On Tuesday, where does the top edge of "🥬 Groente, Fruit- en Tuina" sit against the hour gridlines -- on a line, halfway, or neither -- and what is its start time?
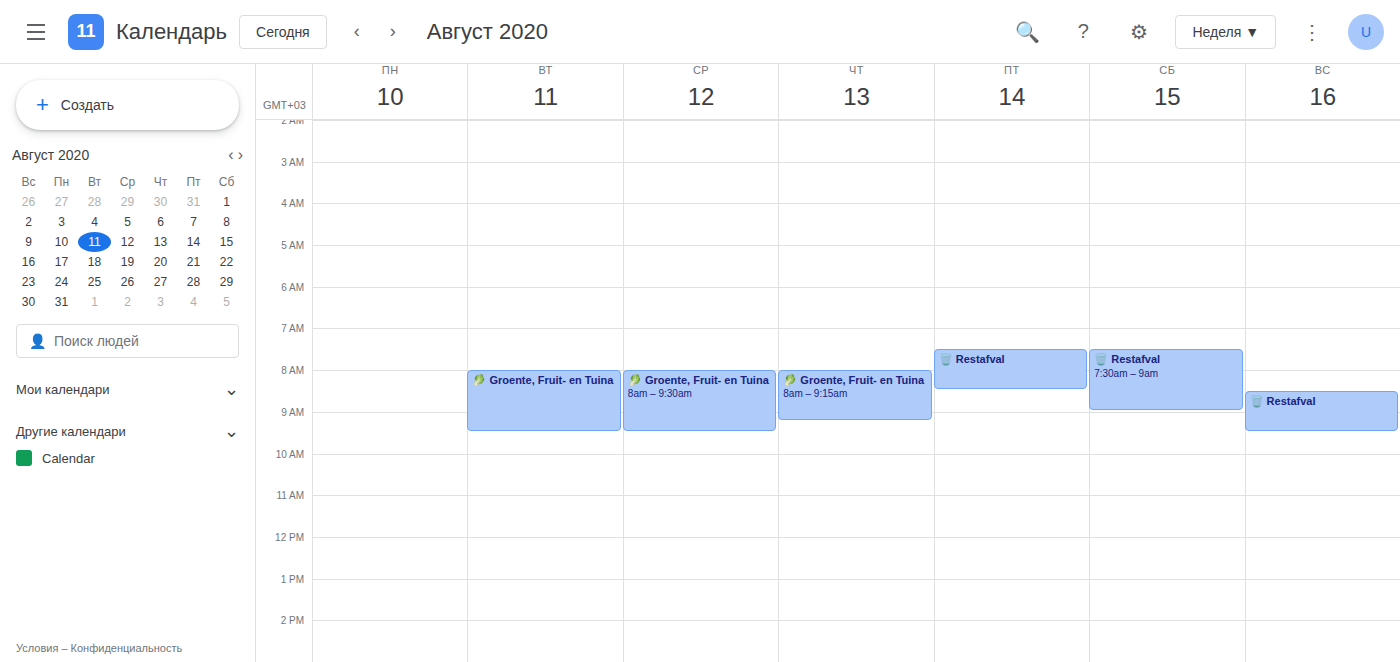
8:00 AM -- exactly on the 8 AM line.